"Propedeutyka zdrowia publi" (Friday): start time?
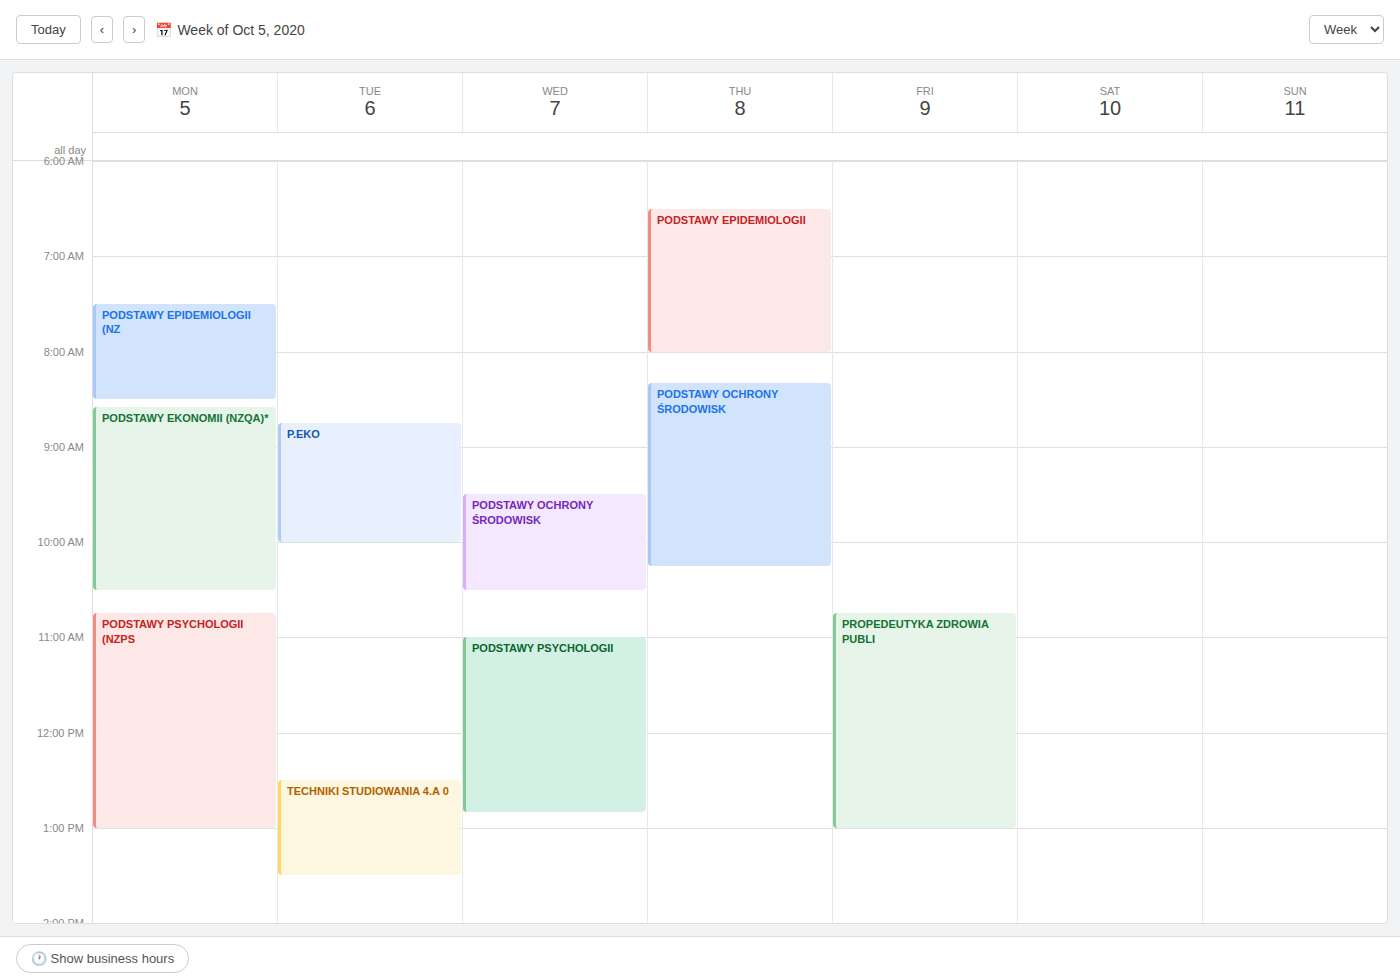
10:45